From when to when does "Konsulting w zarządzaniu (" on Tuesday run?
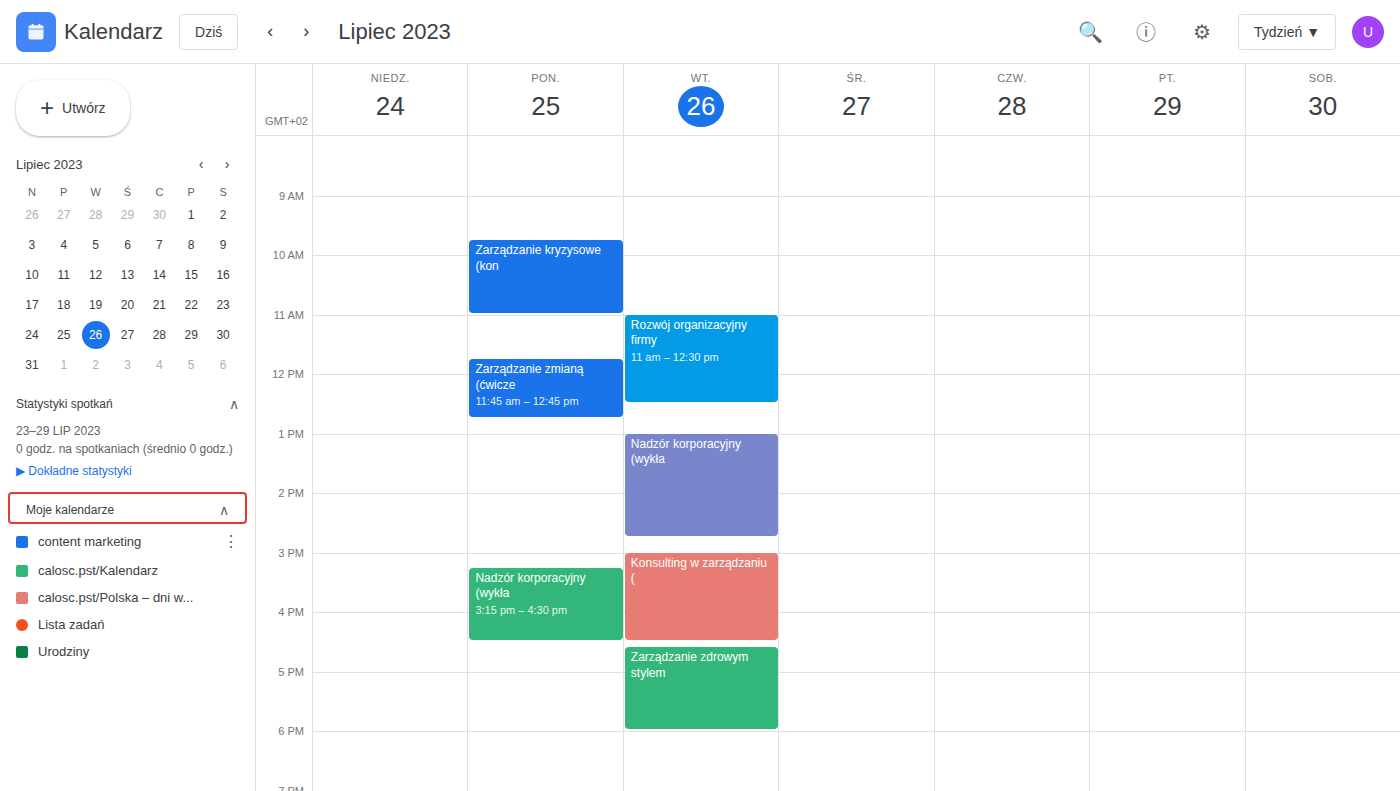
3:00 PM to 4:30 PM